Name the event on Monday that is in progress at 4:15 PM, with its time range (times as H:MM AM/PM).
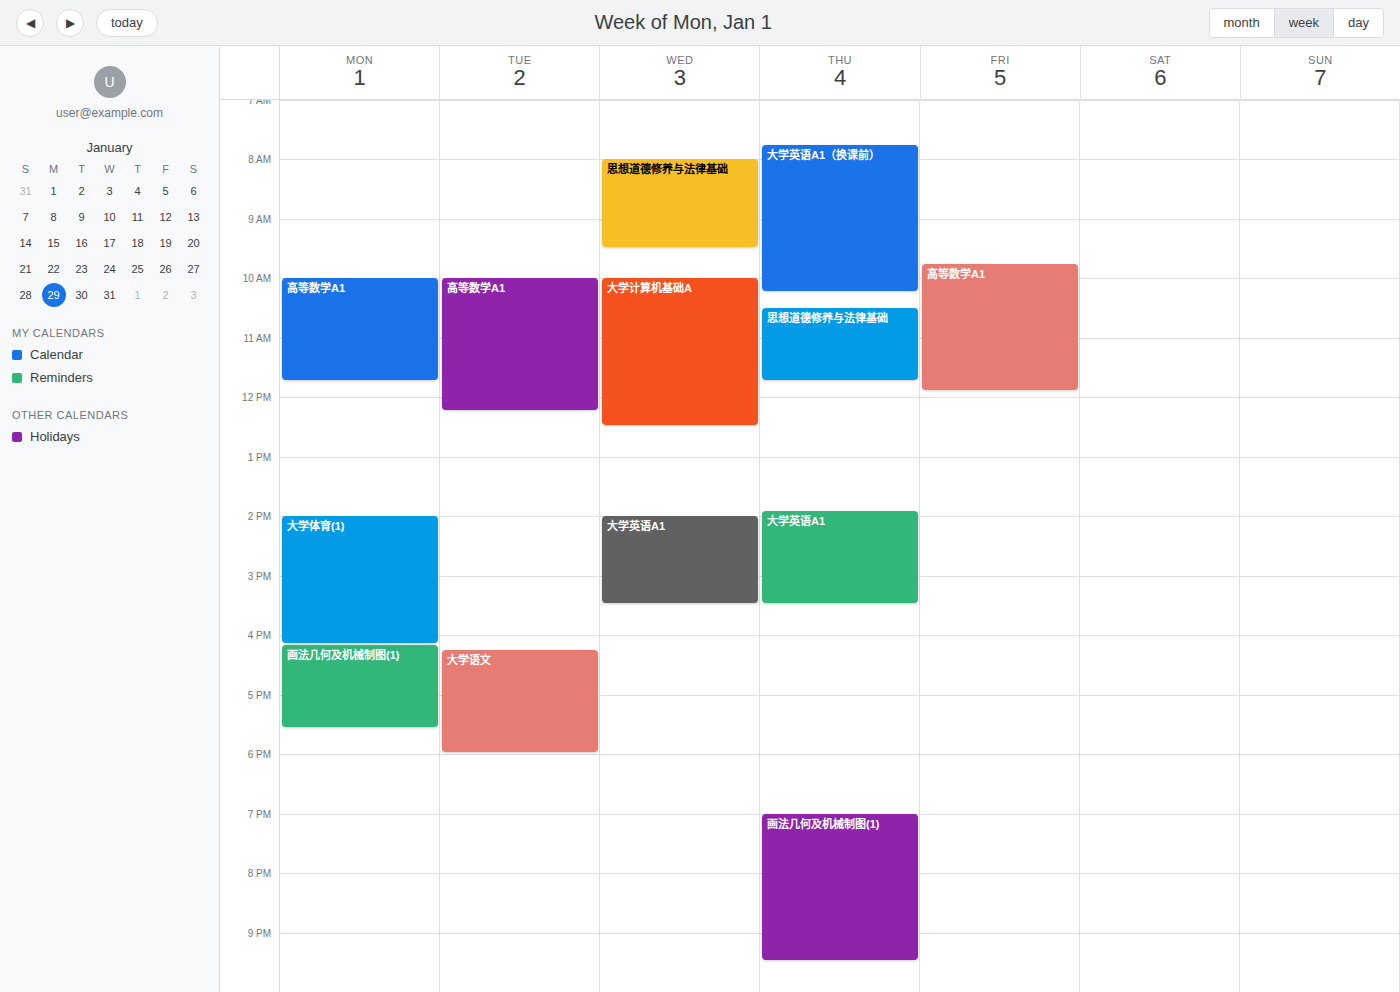
"画法几何及机械制图(1)", 4:10 PM to 5:35 PM